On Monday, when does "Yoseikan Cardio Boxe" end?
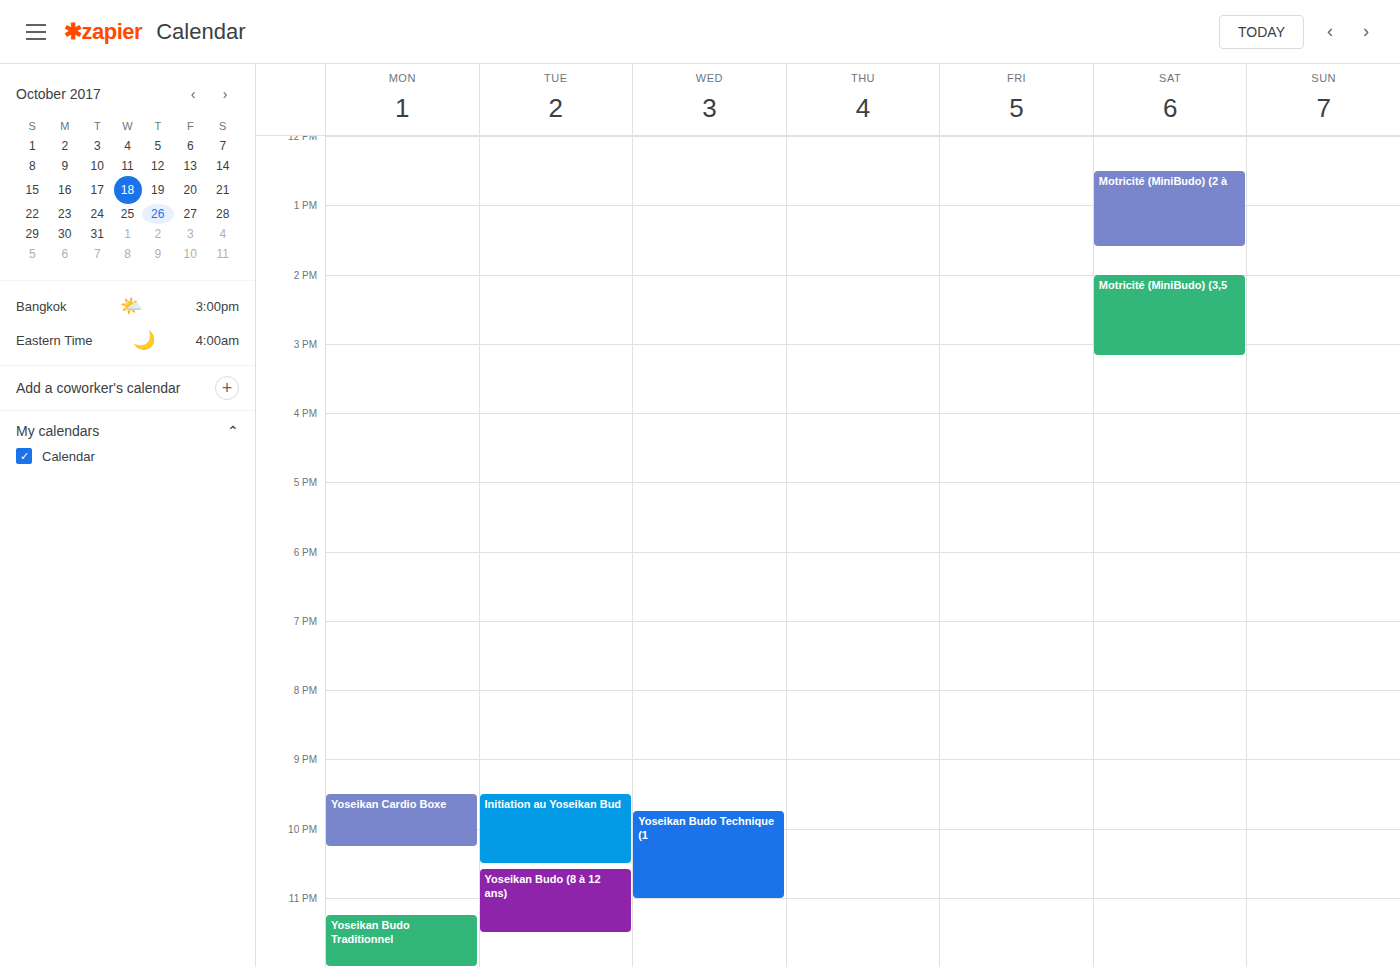
10:15 PM